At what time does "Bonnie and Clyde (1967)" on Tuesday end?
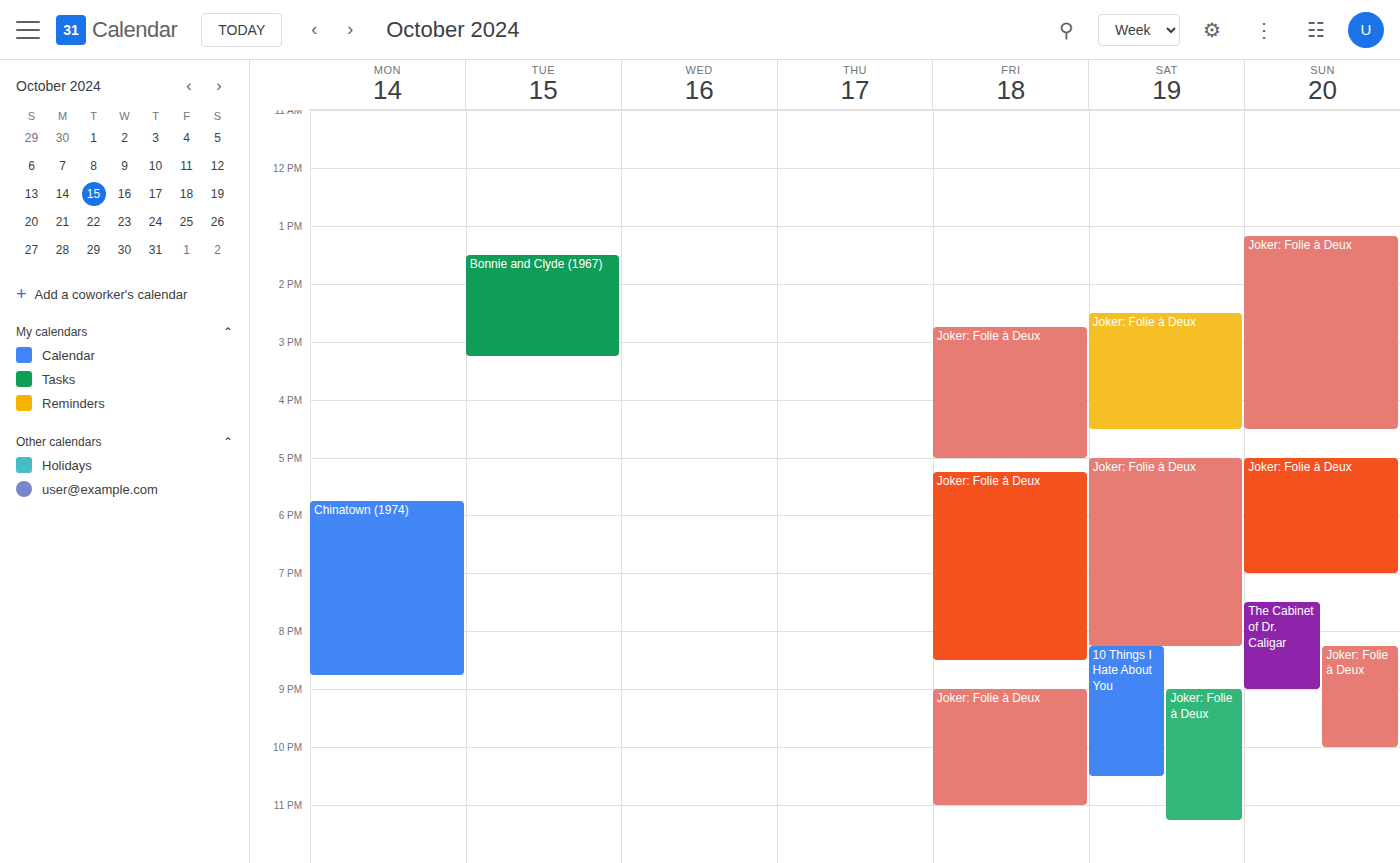
3:15 PM